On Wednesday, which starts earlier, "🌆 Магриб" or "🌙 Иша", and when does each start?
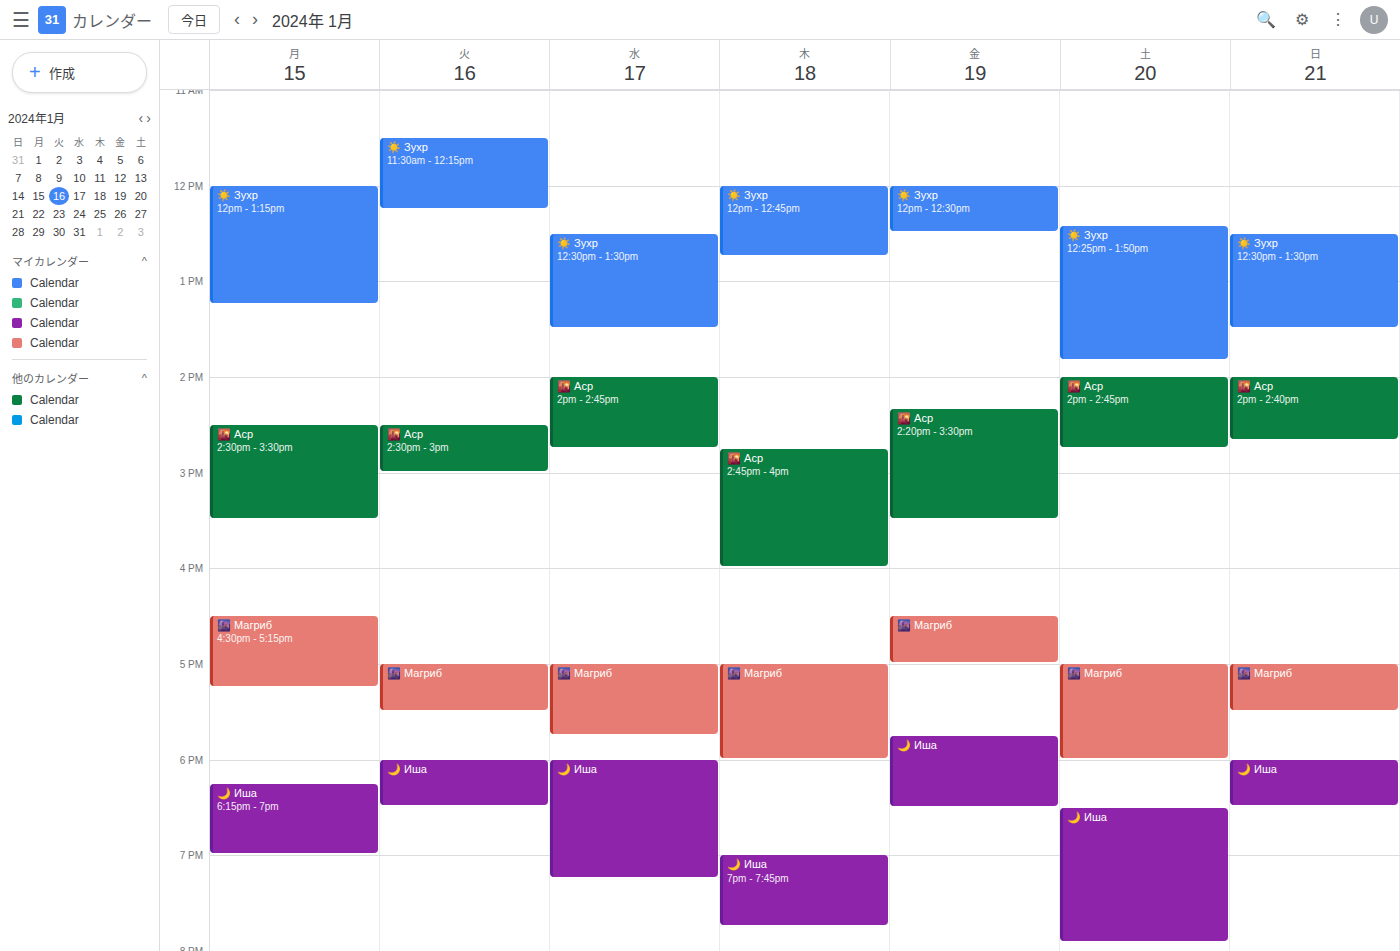
"🌆 Магриб" 5:00 PM; "🌙 Иша" 6:00 PM.